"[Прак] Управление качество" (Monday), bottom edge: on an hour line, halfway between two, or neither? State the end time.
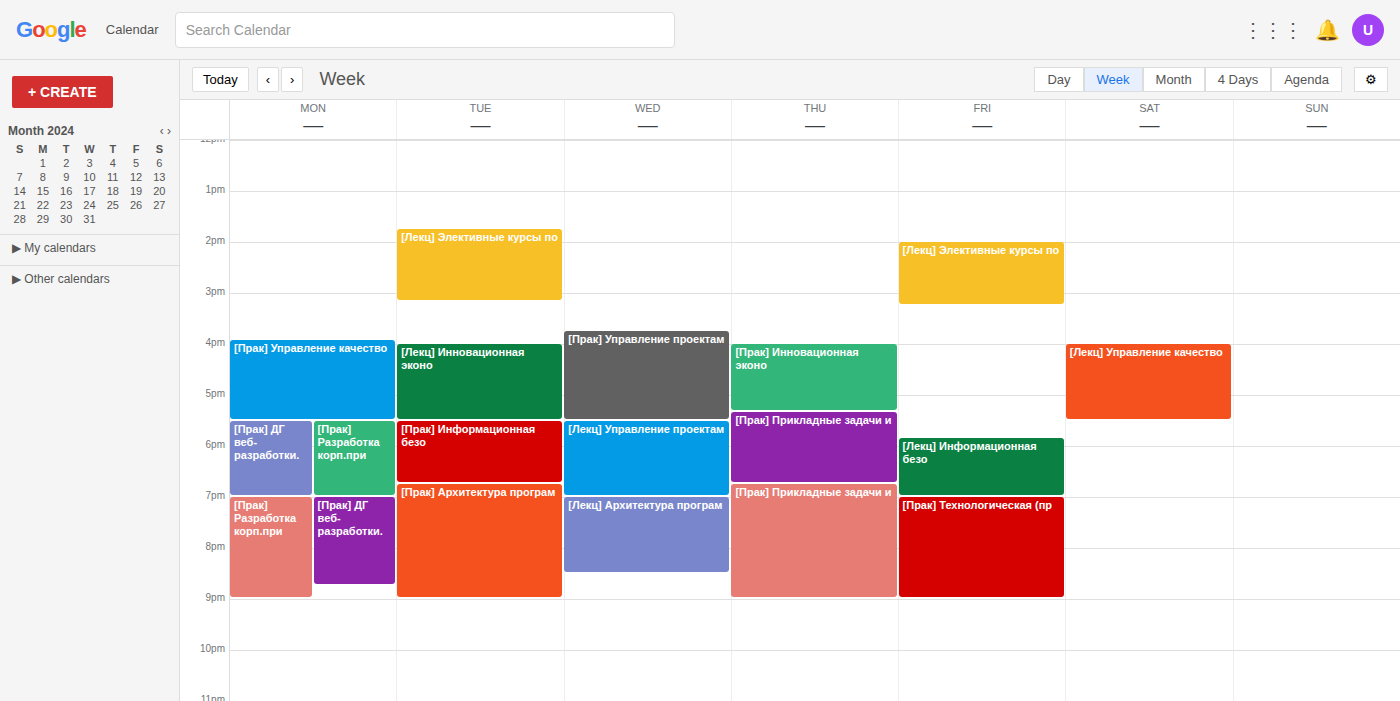
5:30 PM -- halfway between the 5 PM and 6 PM lines.